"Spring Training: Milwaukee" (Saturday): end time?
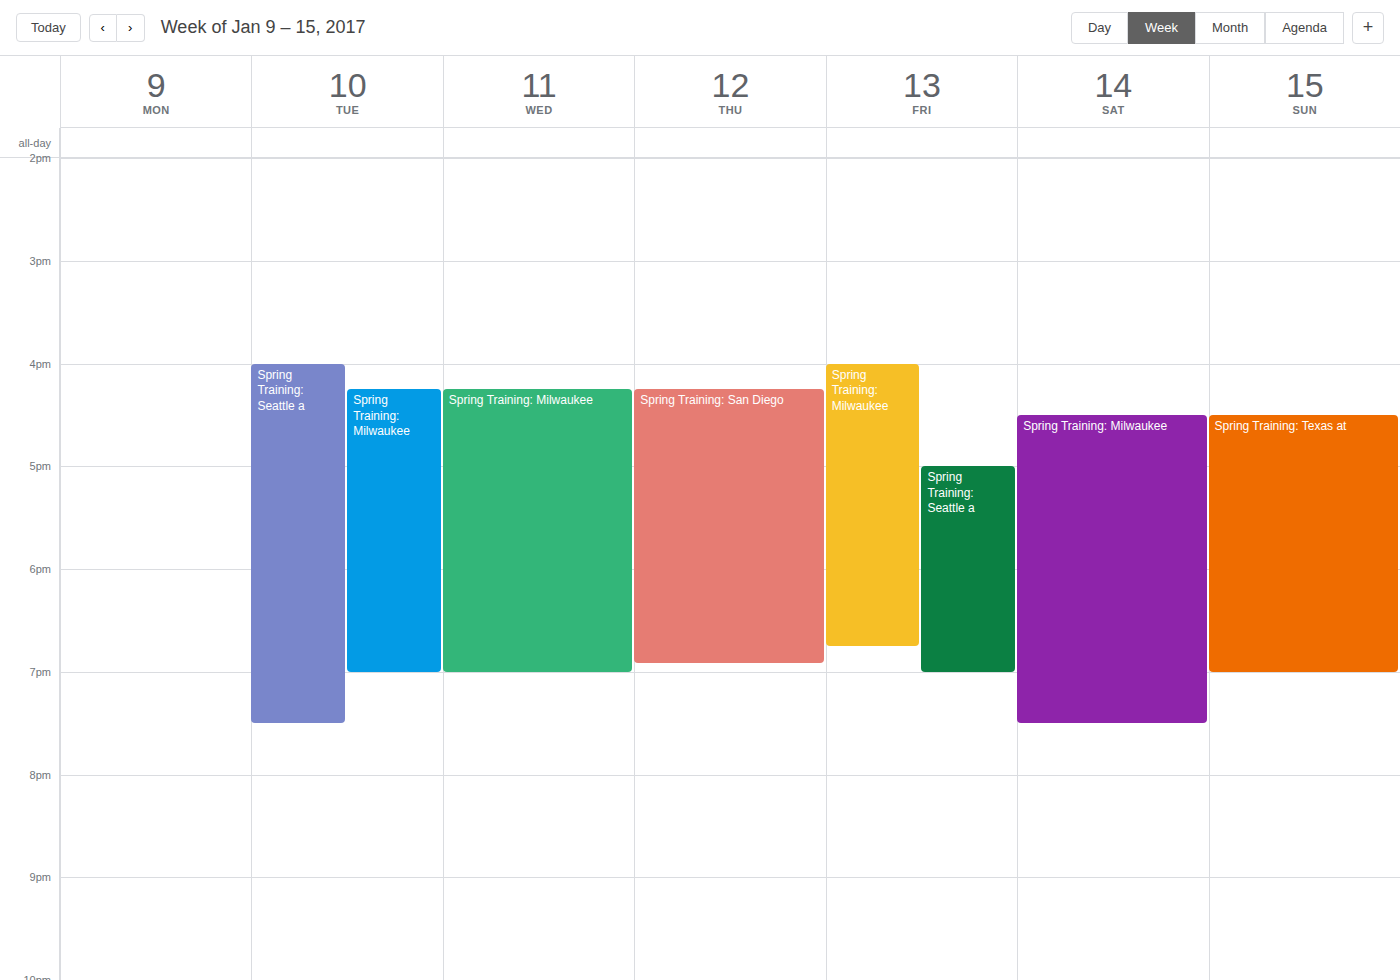
7:30 PM